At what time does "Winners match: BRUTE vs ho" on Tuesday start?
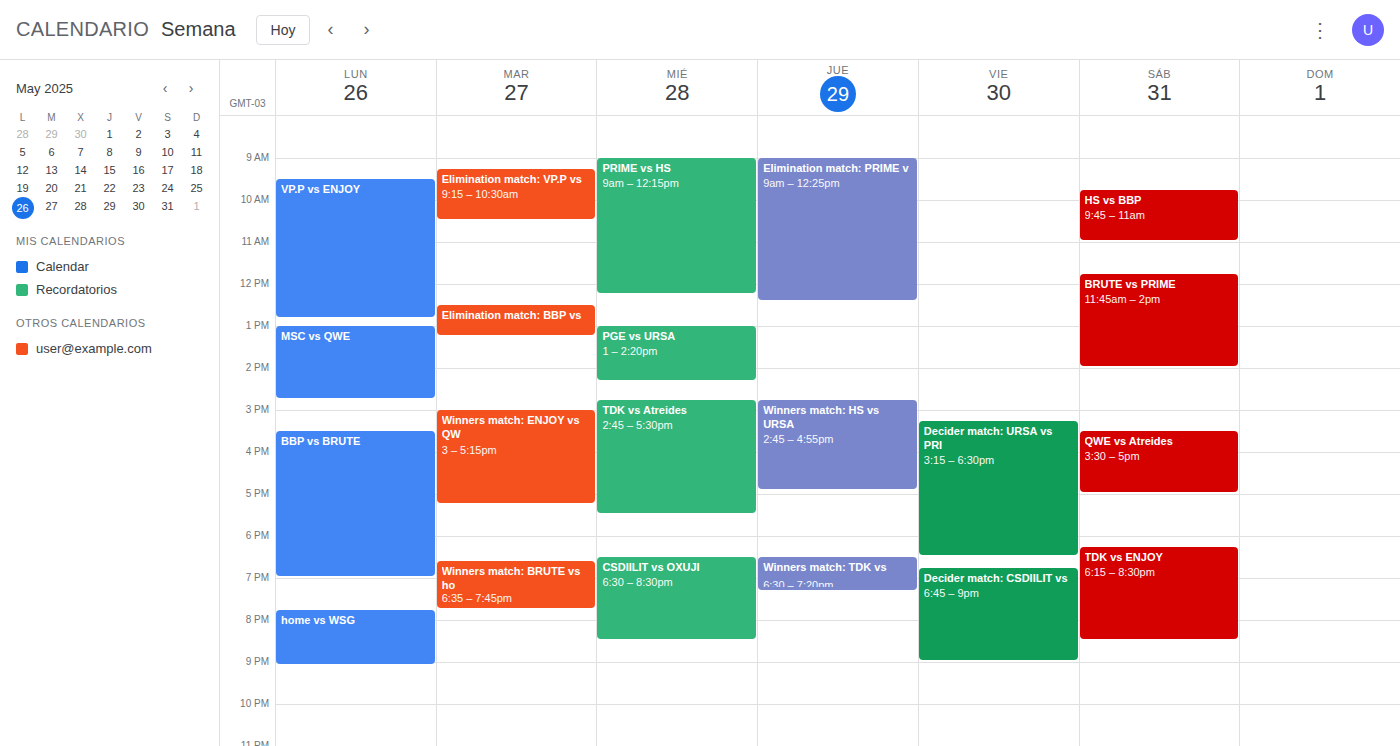
18:35